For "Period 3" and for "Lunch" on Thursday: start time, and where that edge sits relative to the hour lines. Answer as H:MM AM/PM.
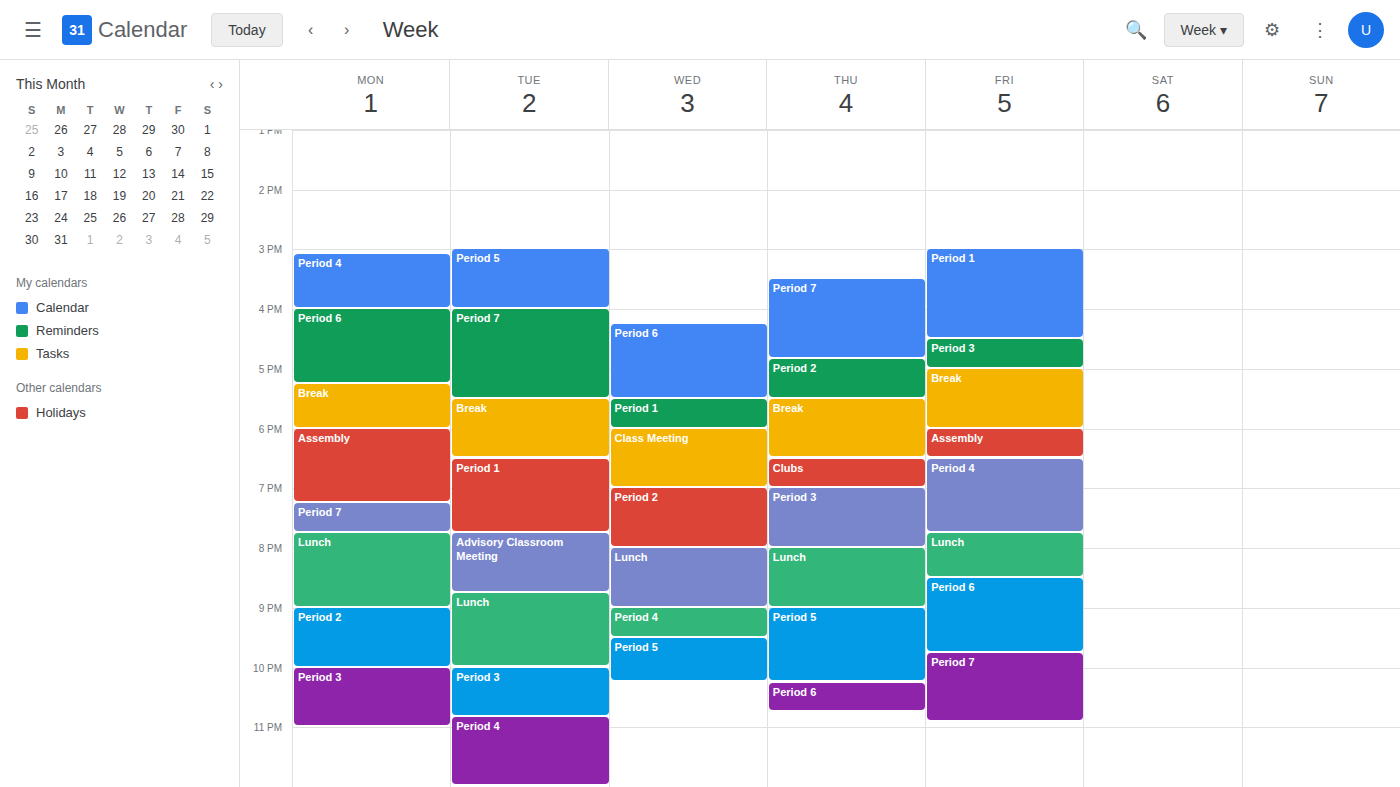
"Period 3": 7:00 PM, exactly on the 7 PM line. "Lunch": 8:00 PM, exactly on the 8 PM line.